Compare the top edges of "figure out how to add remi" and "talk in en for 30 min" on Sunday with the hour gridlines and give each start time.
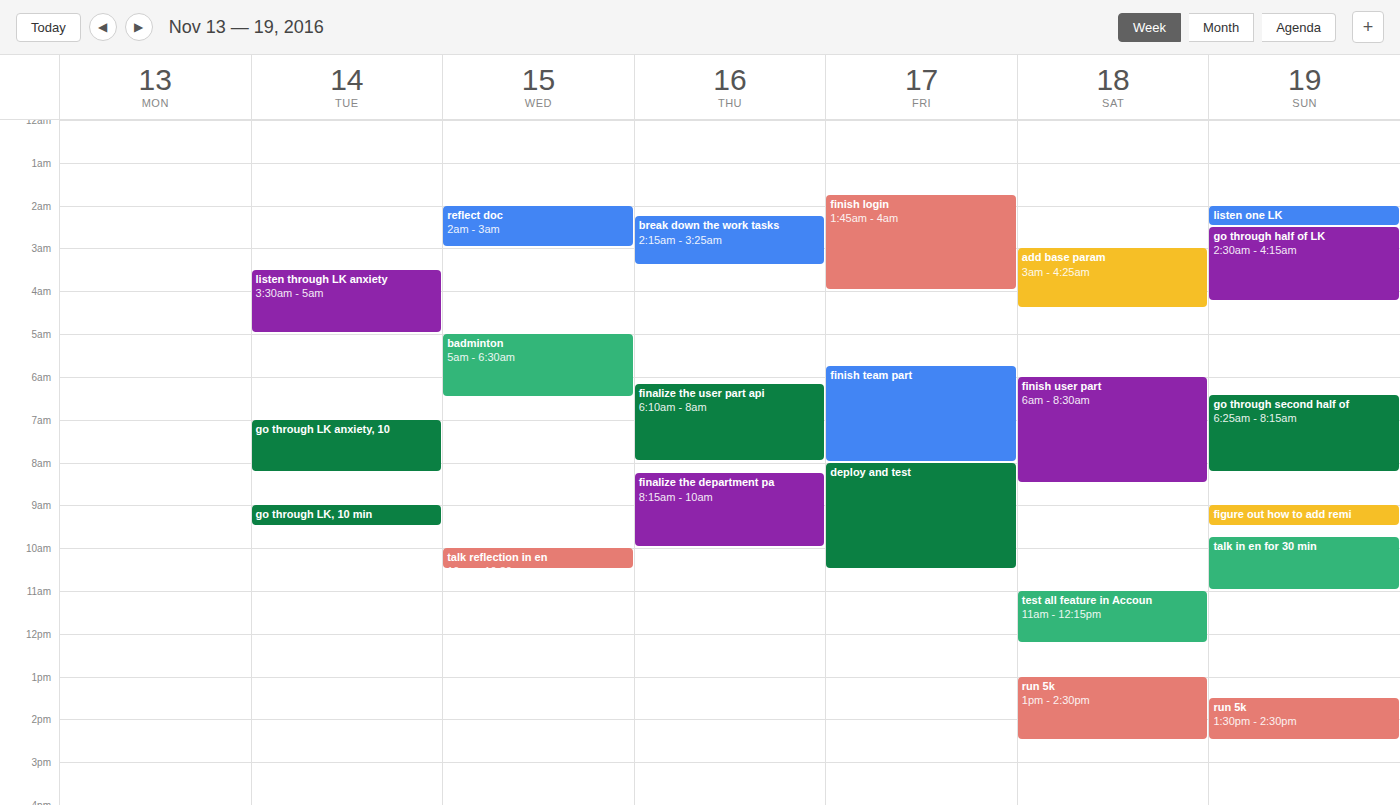
"figure out how to add remi": 9:00 AM, exactly on the 9 AM line. "talk in en for 30 min": 9:45 AM, neither: three quarters of the way from the 9 AM line to the 10 AM line.